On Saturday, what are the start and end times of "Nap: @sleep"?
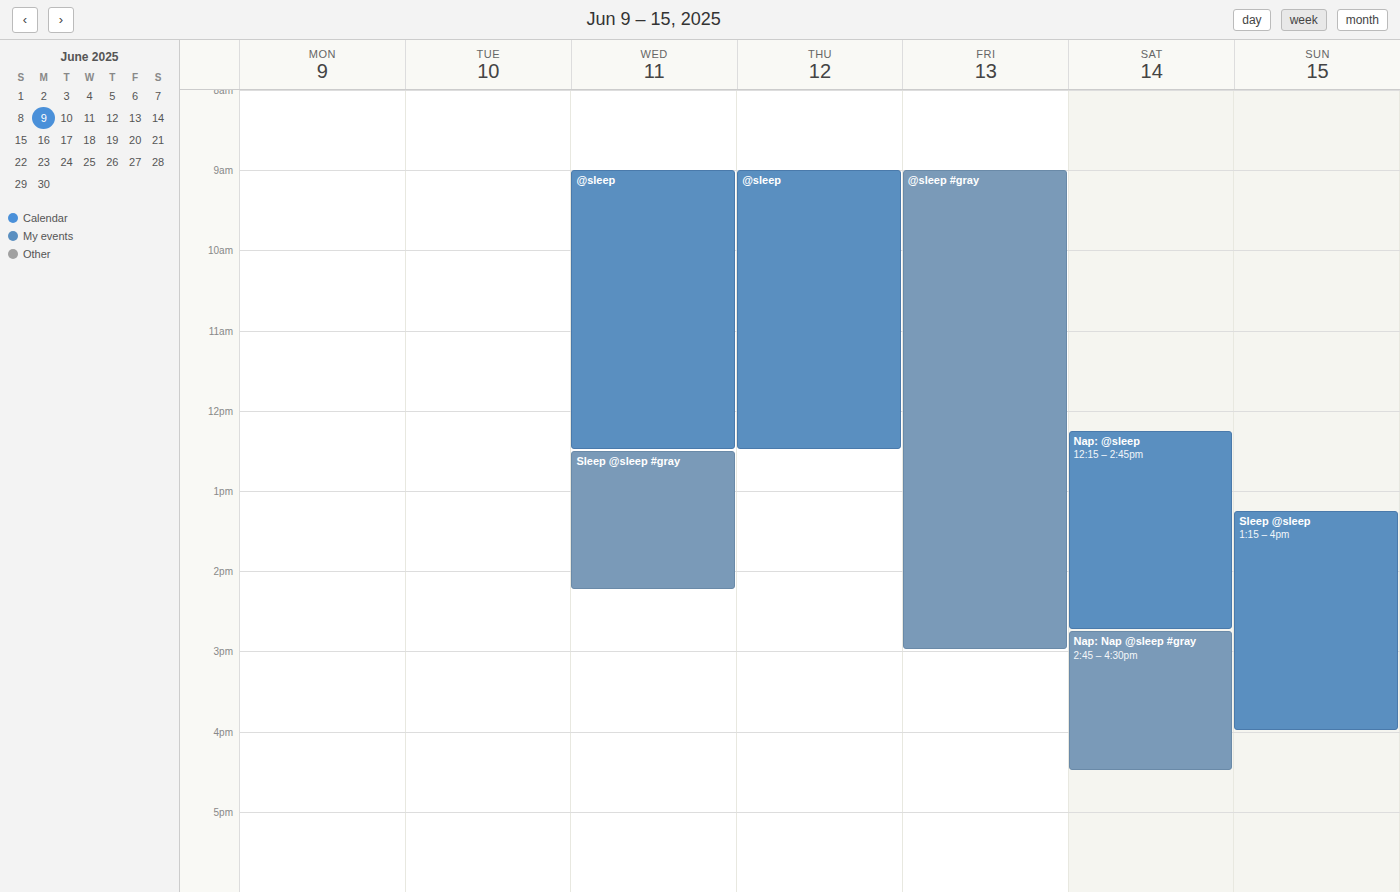
12:15 PM to 2:45 PM